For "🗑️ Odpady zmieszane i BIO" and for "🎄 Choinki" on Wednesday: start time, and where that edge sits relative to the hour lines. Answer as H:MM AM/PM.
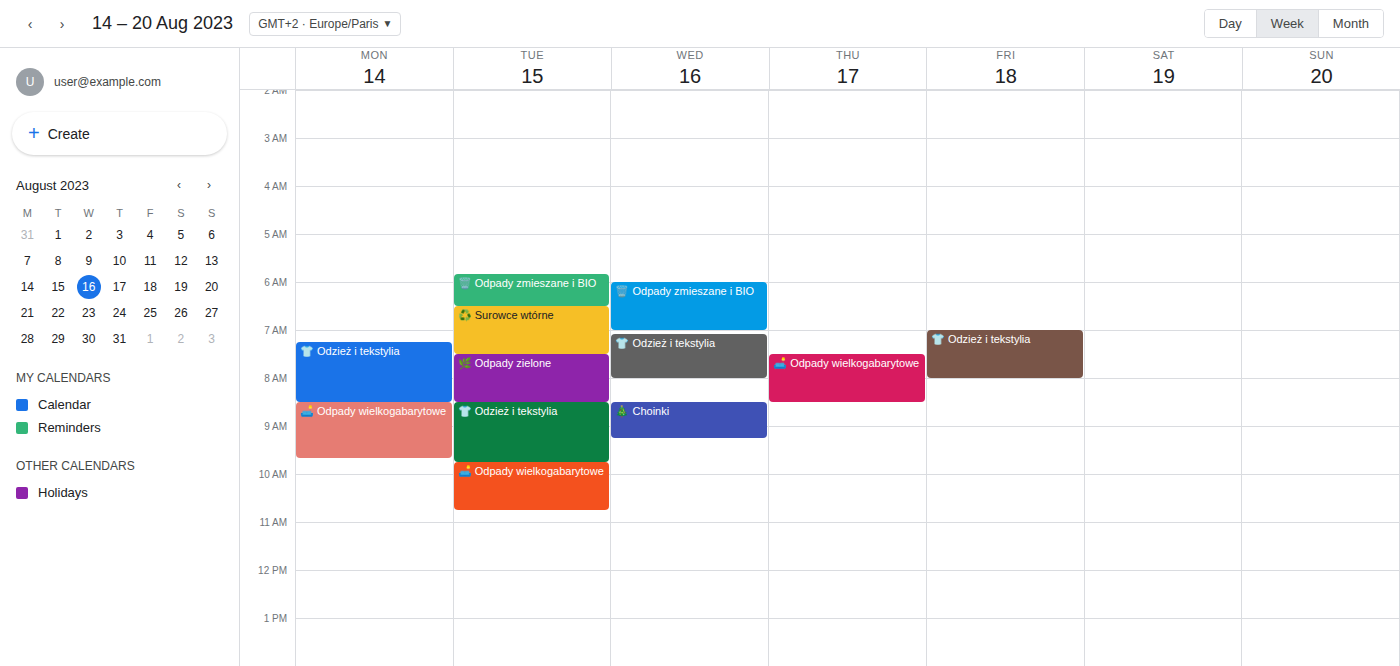
"🗑️ Odpady zmieszane i BIO": 6:00 AM, exactly on the 6 AM line. "🎄 Choinki": 8:30 AM, halfway between the 8 AM and 9 AM lines.